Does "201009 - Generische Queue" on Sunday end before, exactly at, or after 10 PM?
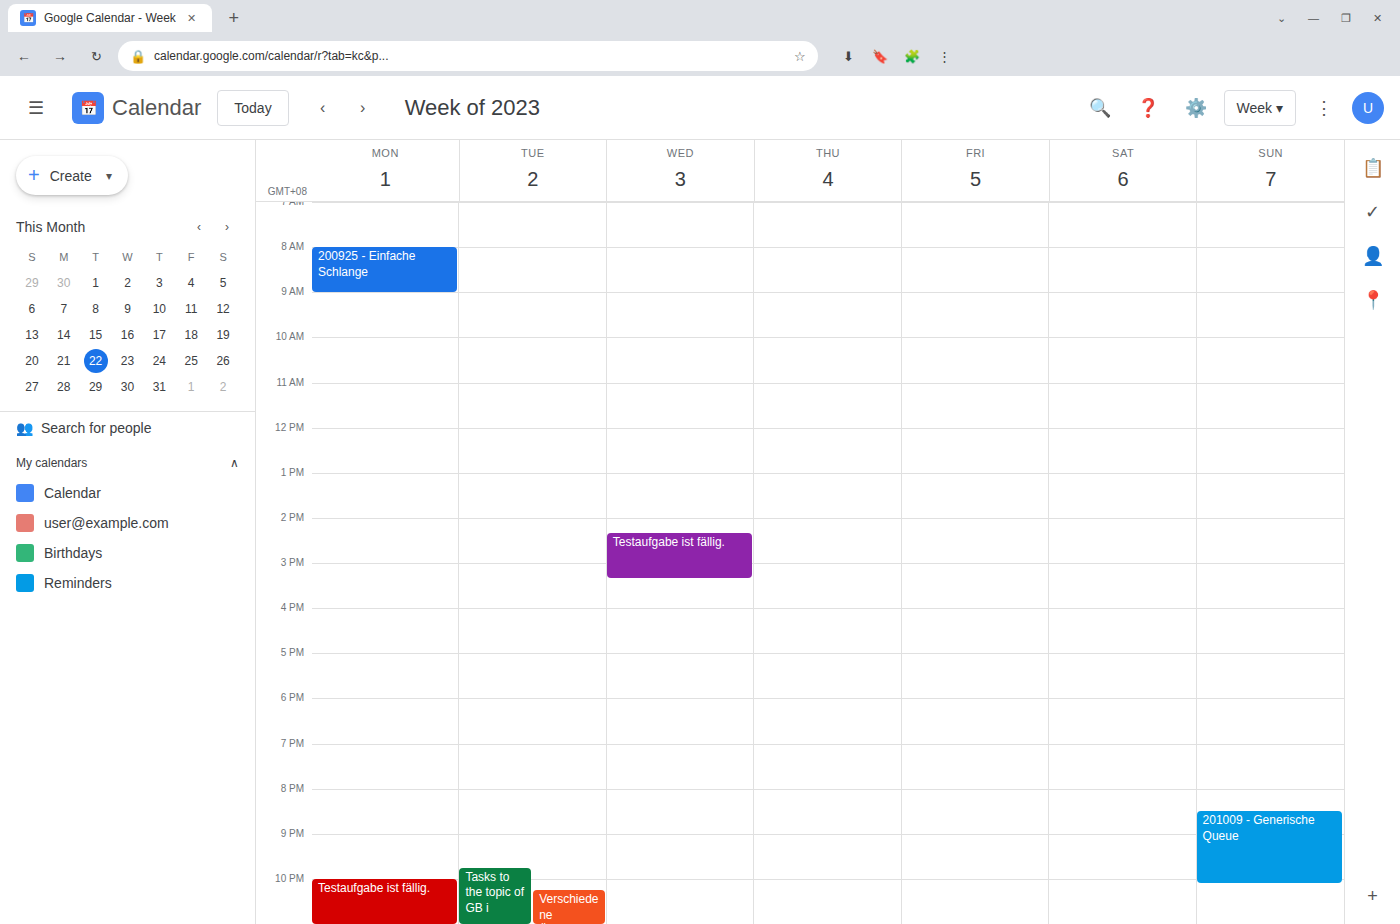
10:05 PM -- after 10 PM, 5 minutes below the 10 PM line.